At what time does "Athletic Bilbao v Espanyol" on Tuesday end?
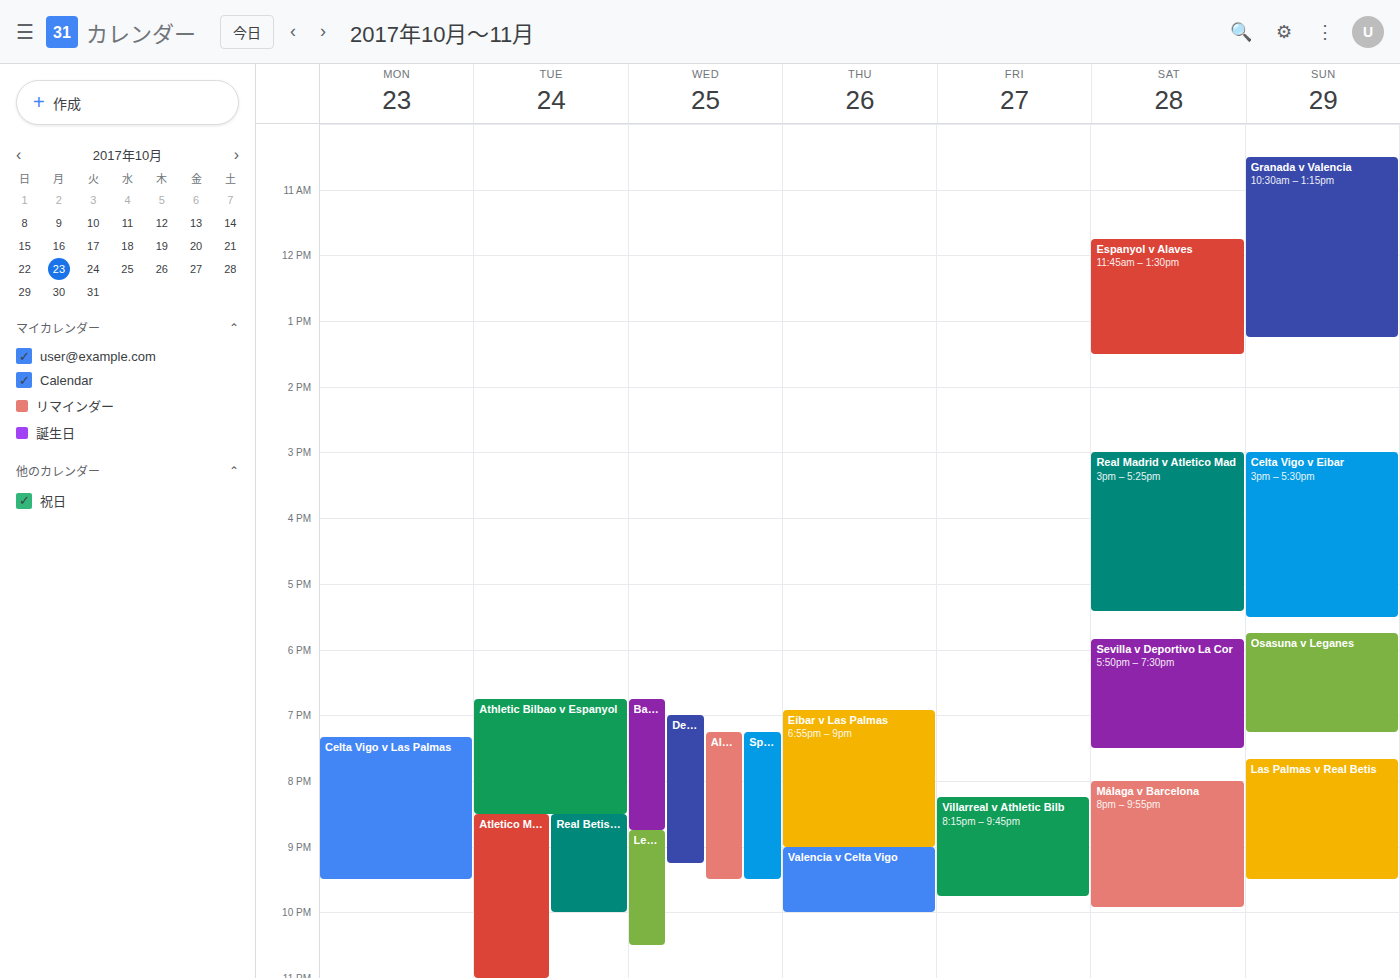
8:30 PM